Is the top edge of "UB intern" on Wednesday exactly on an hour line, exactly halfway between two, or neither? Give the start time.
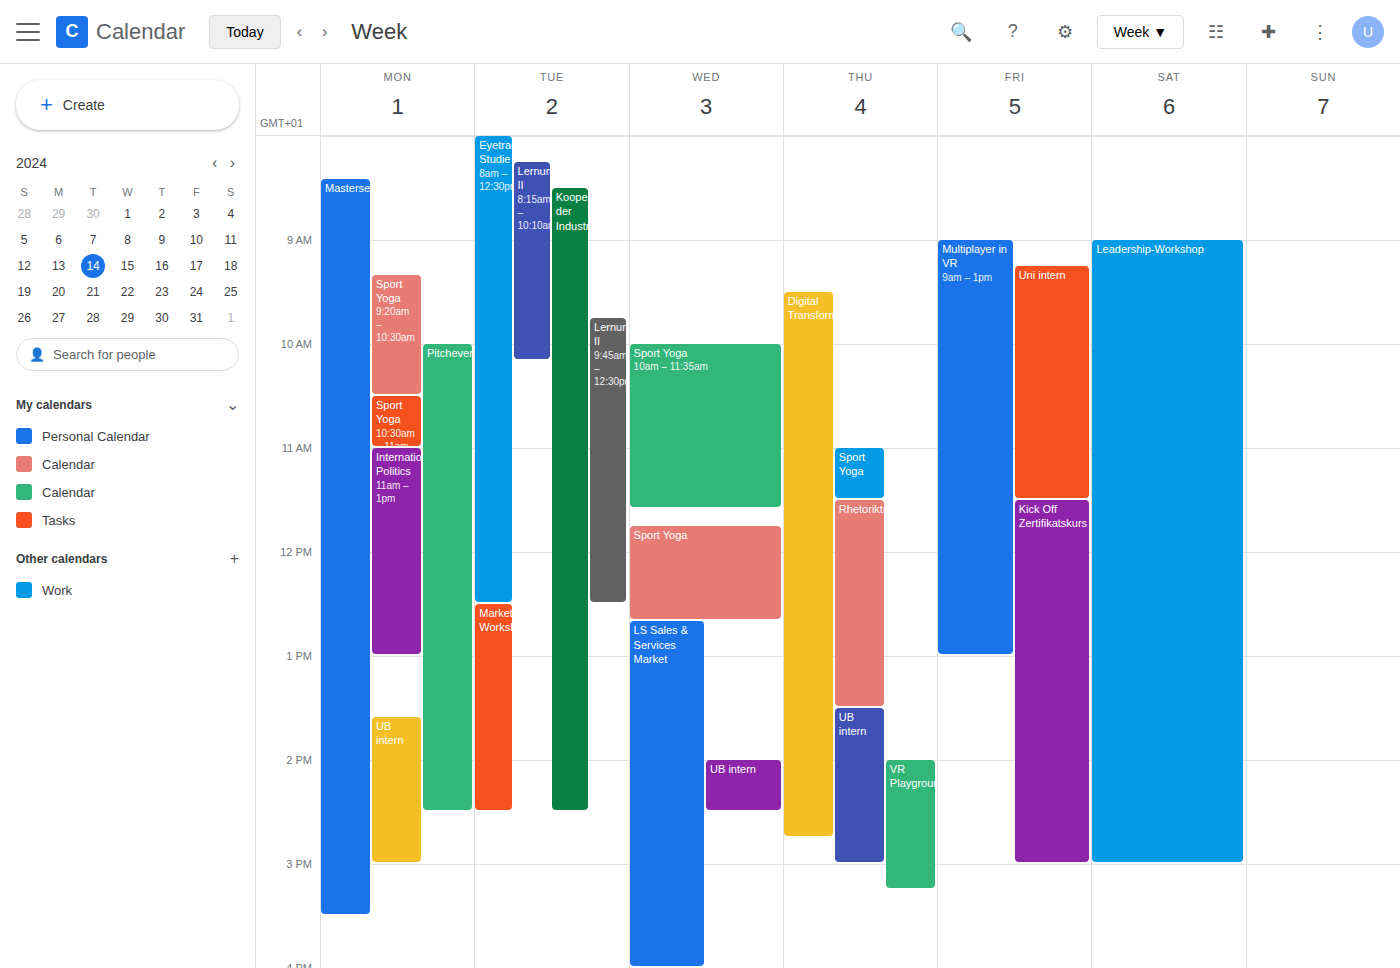
14:00 -- exactly on the 14:00 line.